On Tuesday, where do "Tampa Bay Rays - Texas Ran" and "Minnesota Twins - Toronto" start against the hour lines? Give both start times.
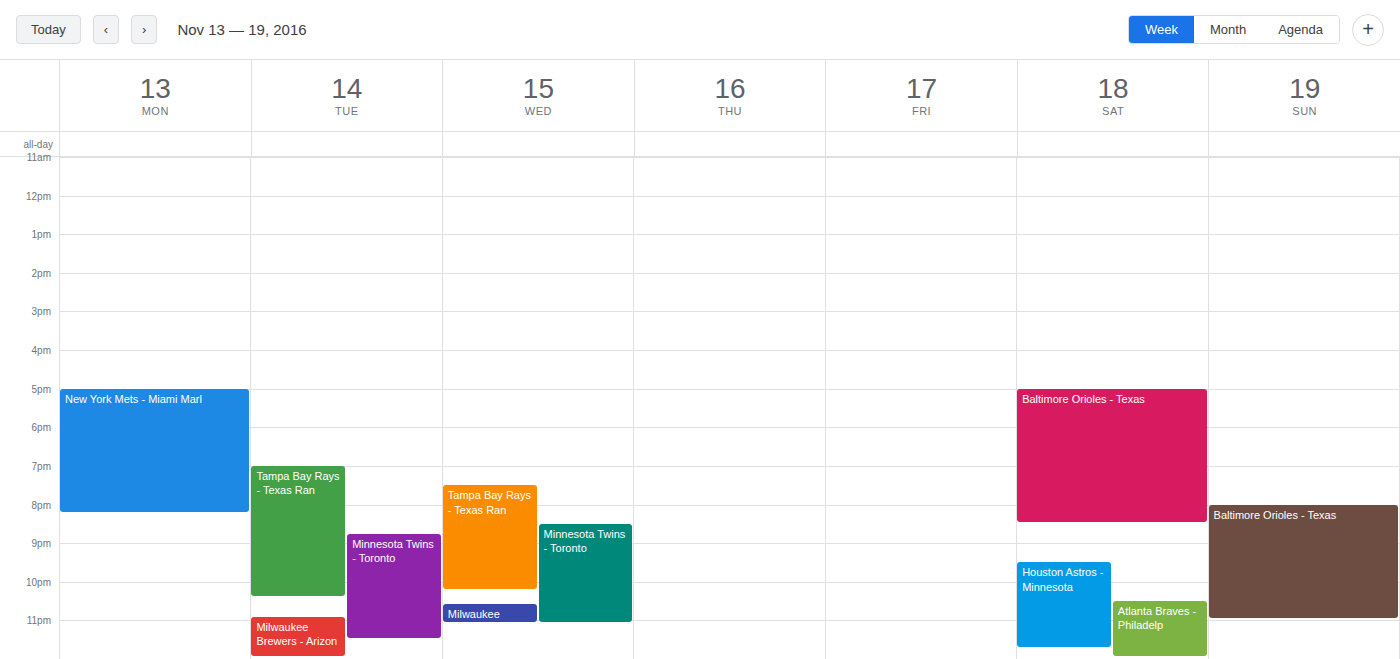
"Tampa Bay Rays - Texas Ran": 7:00 PM, exactly on the 7 PM line. "Minnesota Twins - Toronto": 8:45 PM, neither: three quarters of the way from the 8 PM line to the 9 PM line.